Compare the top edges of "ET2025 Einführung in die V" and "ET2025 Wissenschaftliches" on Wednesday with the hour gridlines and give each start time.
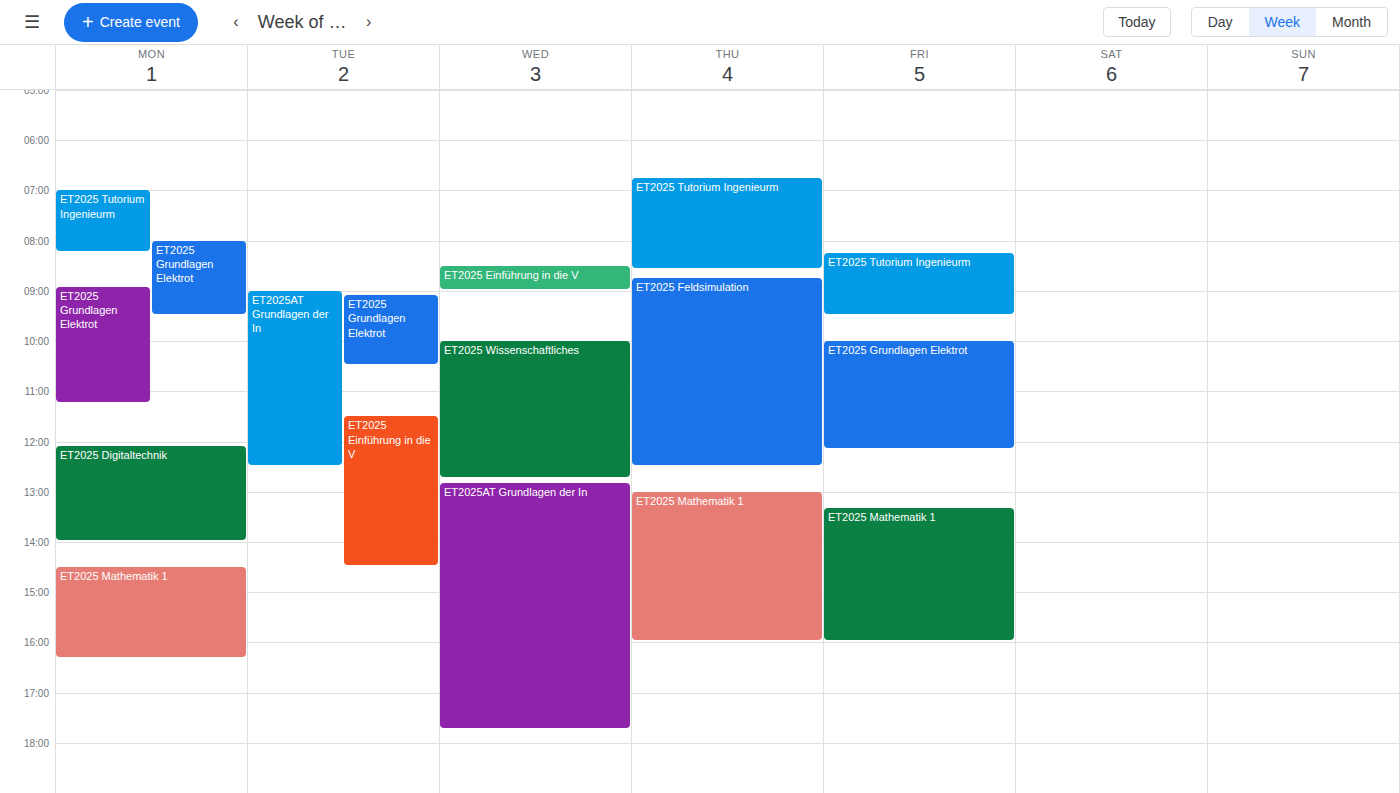
"ET2025 Einführung in die V": 8:30 AM, halfway between the 8 AM and 9 AM lines. "ET2025 Wissenschaftliches": 10:00 AM, exactly on the 10 AM line.